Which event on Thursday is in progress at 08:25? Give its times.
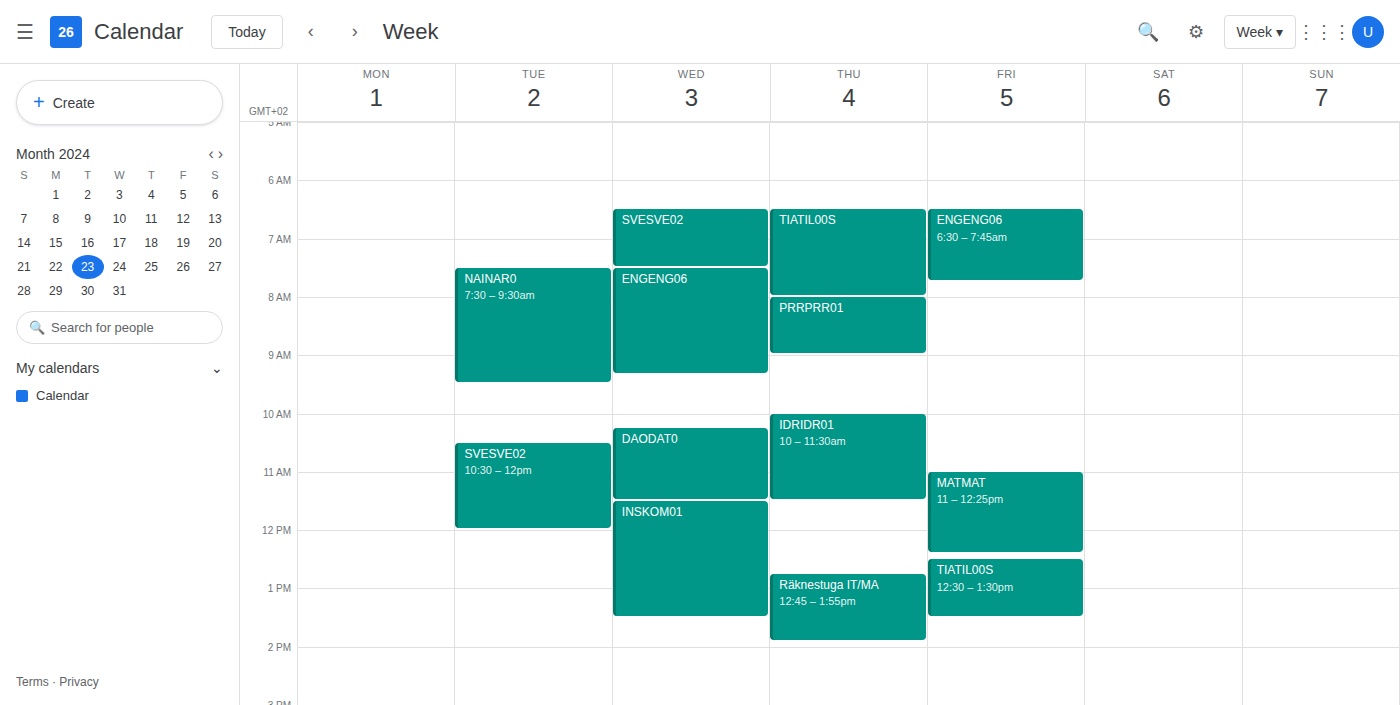
"PRRPRR01", 08:00 to 09:00